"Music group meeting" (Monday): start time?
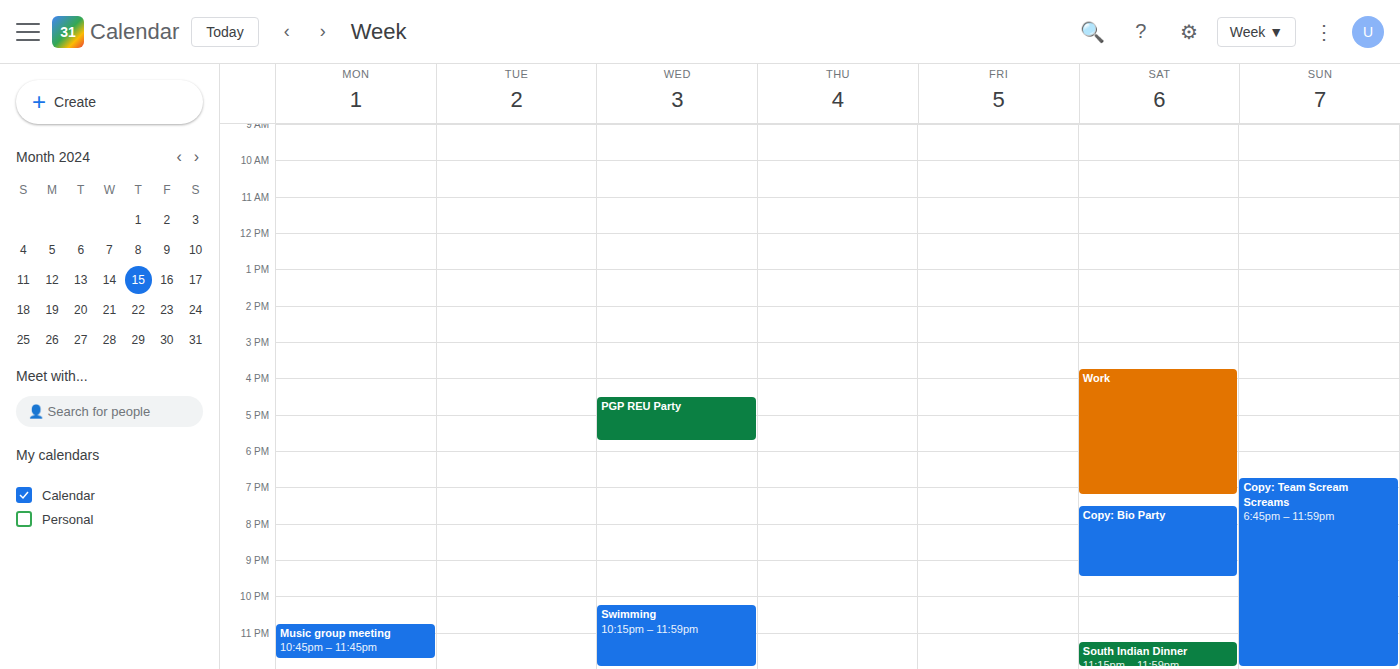
10:45 PM